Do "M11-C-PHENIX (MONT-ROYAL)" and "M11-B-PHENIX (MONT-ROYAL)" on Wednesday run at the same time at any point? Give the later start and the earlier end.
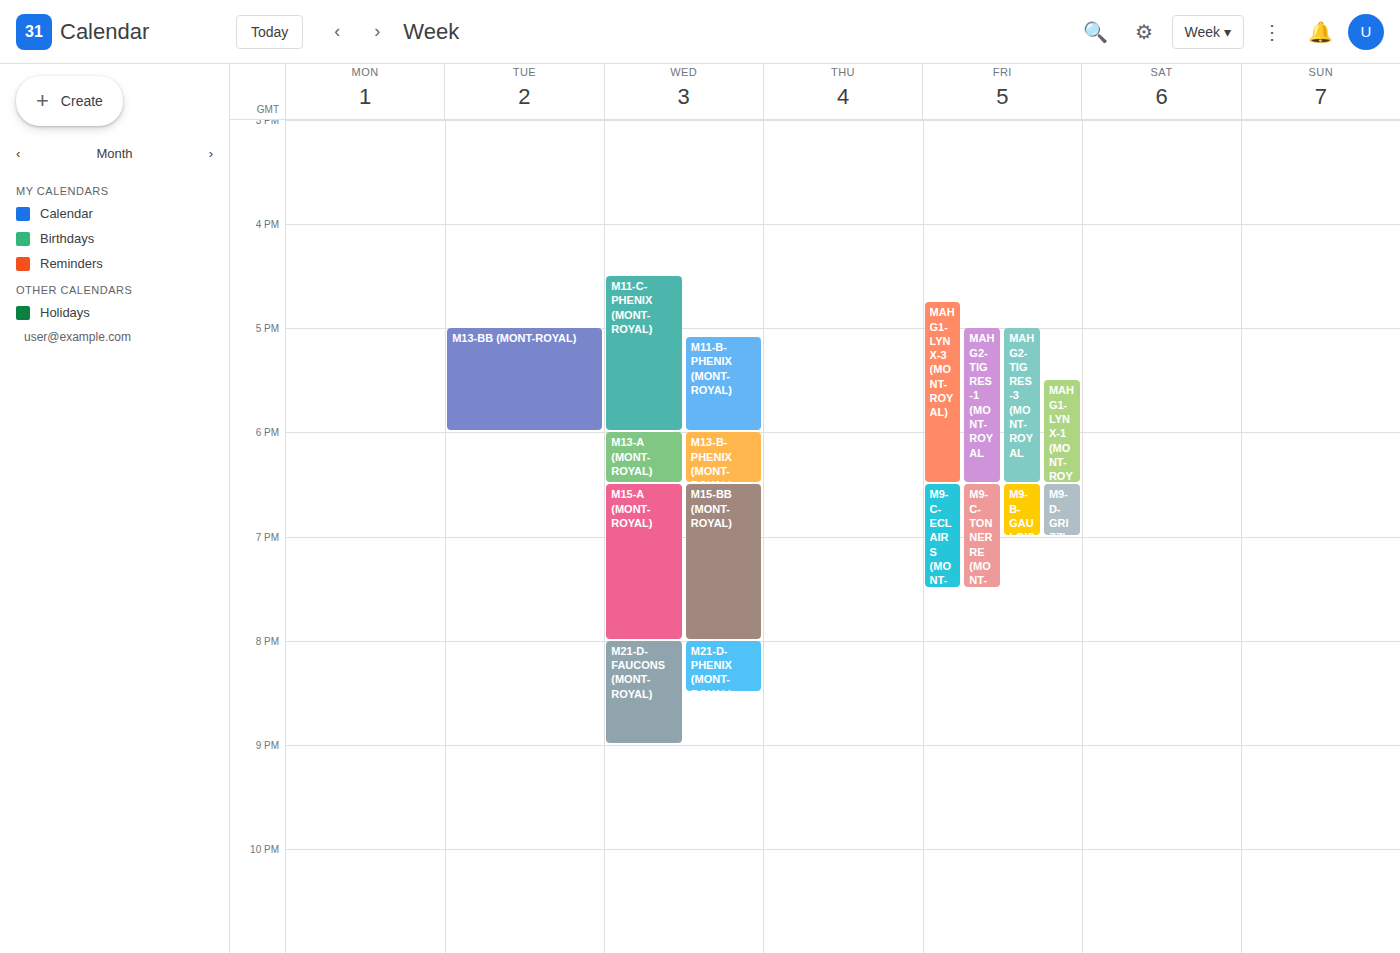
"M11-B-PHENIX (MONT-ROYAL)" runs 5:05 PM to 6:00 PM, inside "M11-C-PHENIX (MONT-ROYAL)" -- they overlap.